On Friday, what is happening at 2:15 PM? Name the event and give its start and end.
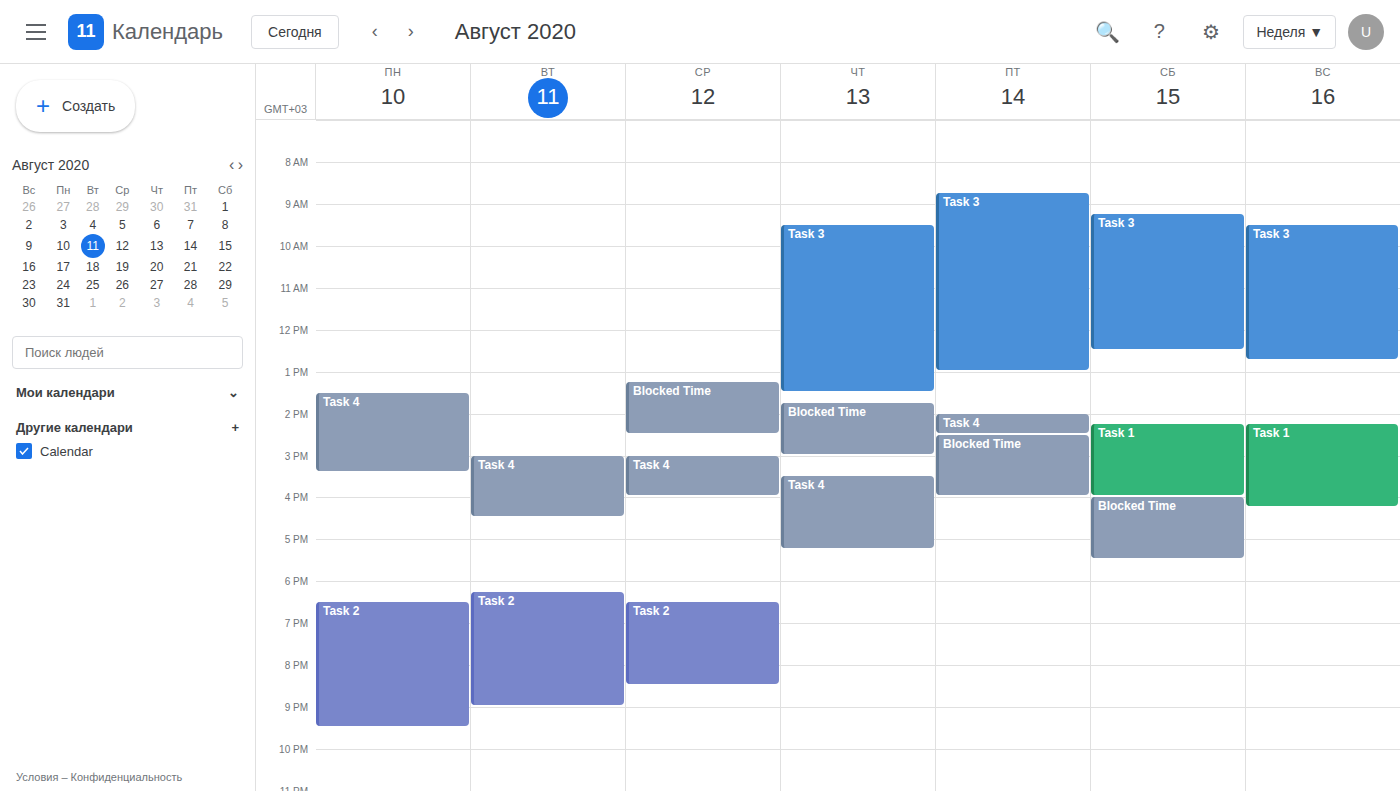
"Task 4", 2:00 PM to 2:30 PM